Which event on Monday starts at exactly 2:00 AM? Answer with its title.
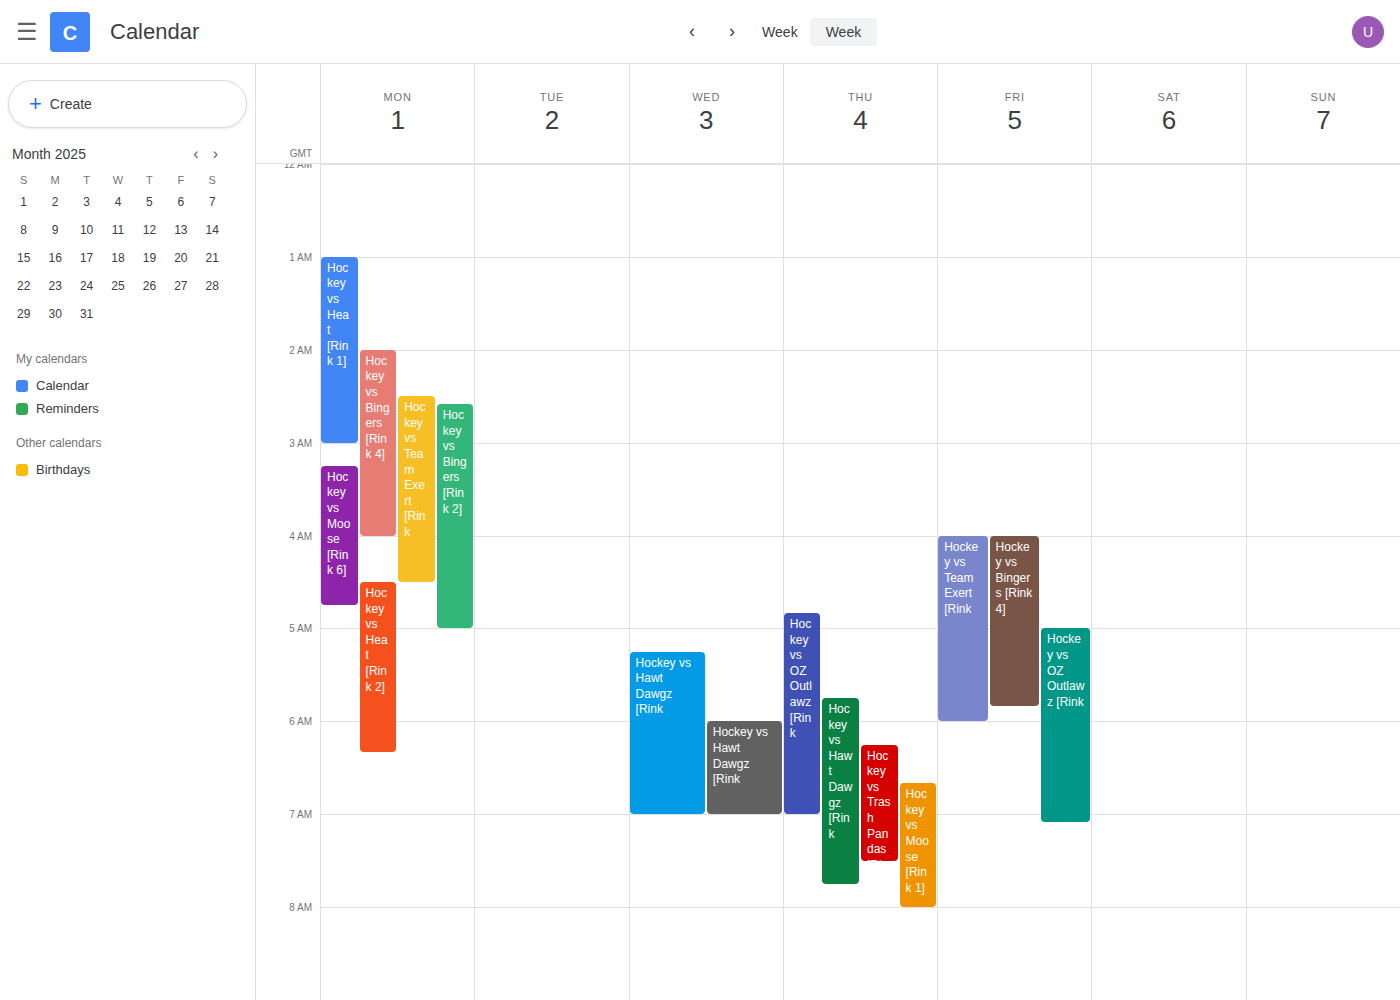
"Hockey vs Bingers [Rink 4]"